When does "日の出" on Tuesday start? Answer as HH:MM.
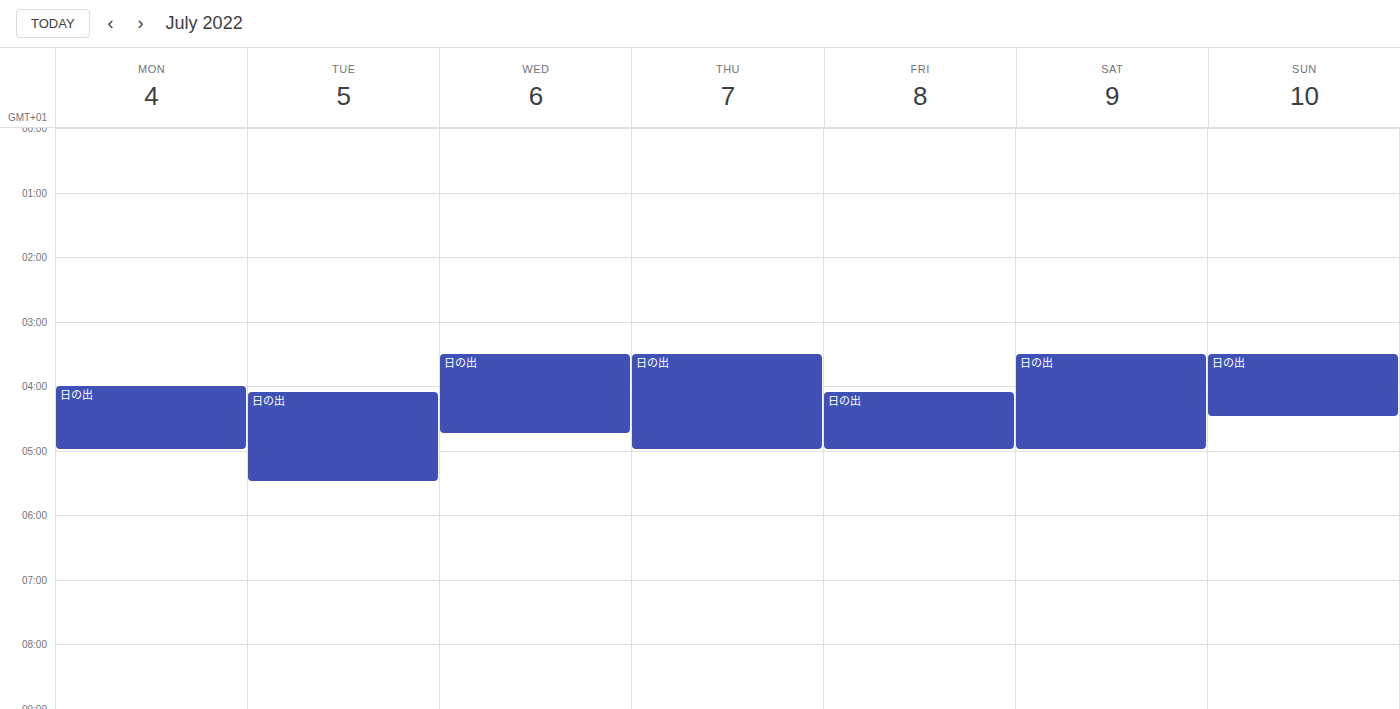
04:05